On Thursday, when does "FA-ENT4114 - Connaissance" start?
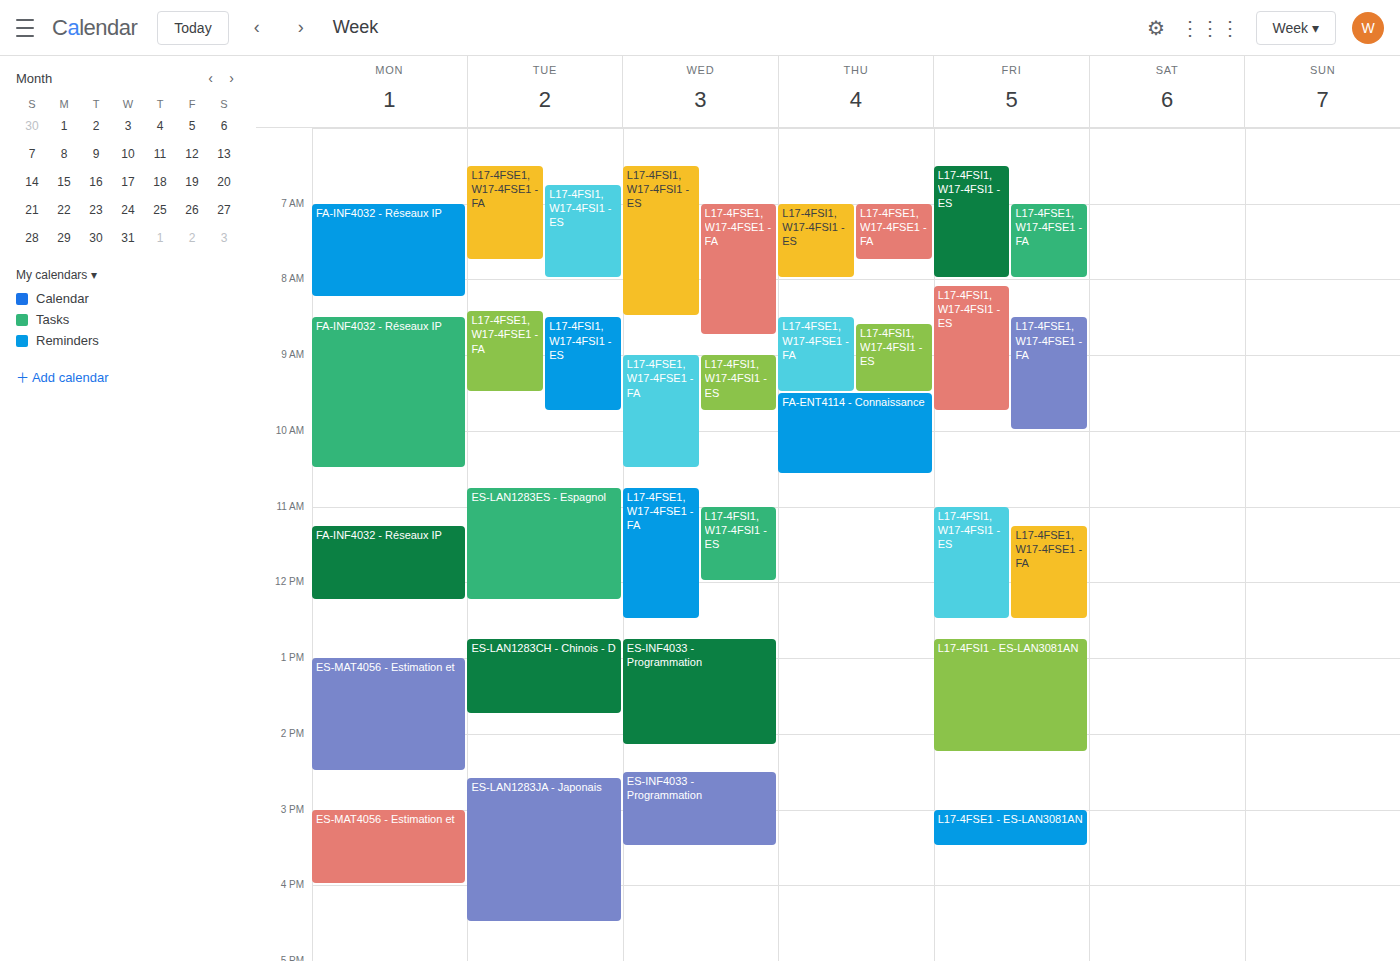
09:30